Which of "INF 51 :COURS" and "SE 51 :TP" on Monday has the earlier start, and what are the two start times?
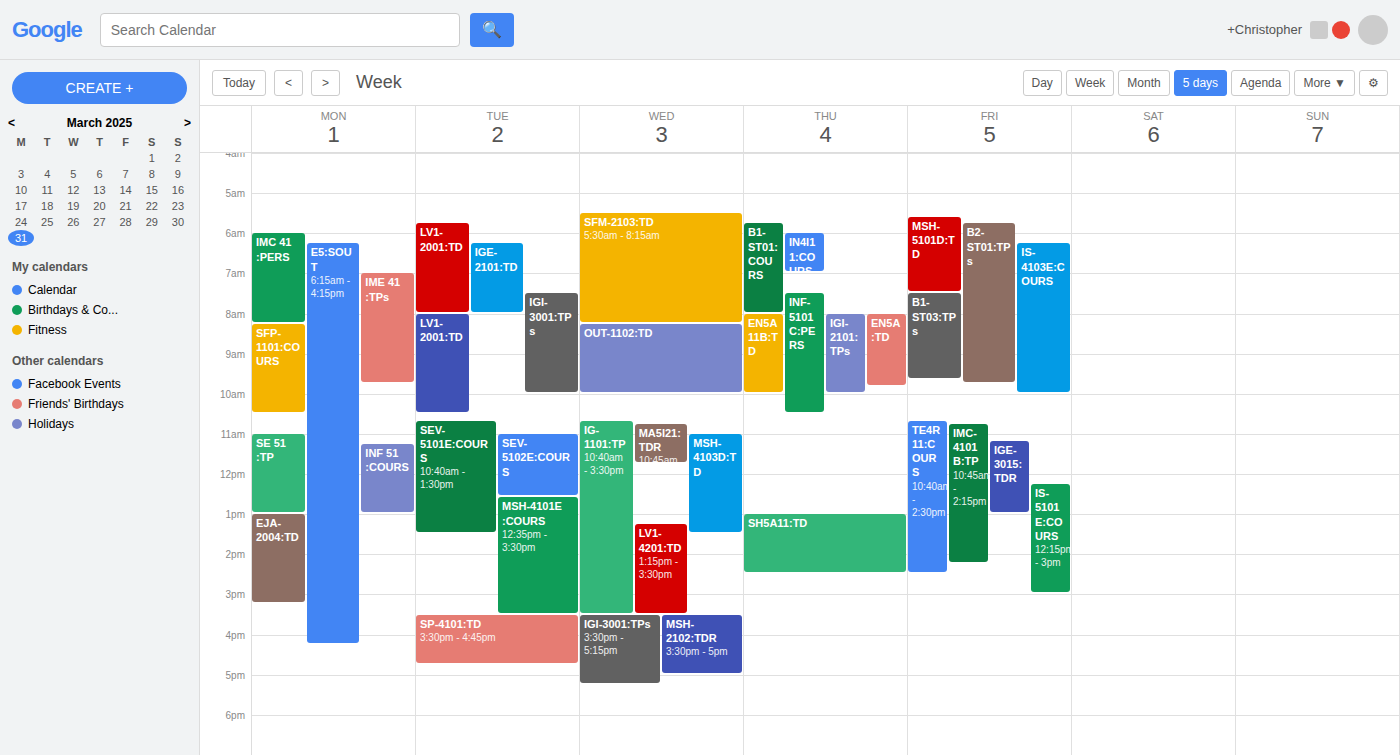
"SE 51 :TP" 11:00 AM; "INF 51 :COURS" 11:15 AM.